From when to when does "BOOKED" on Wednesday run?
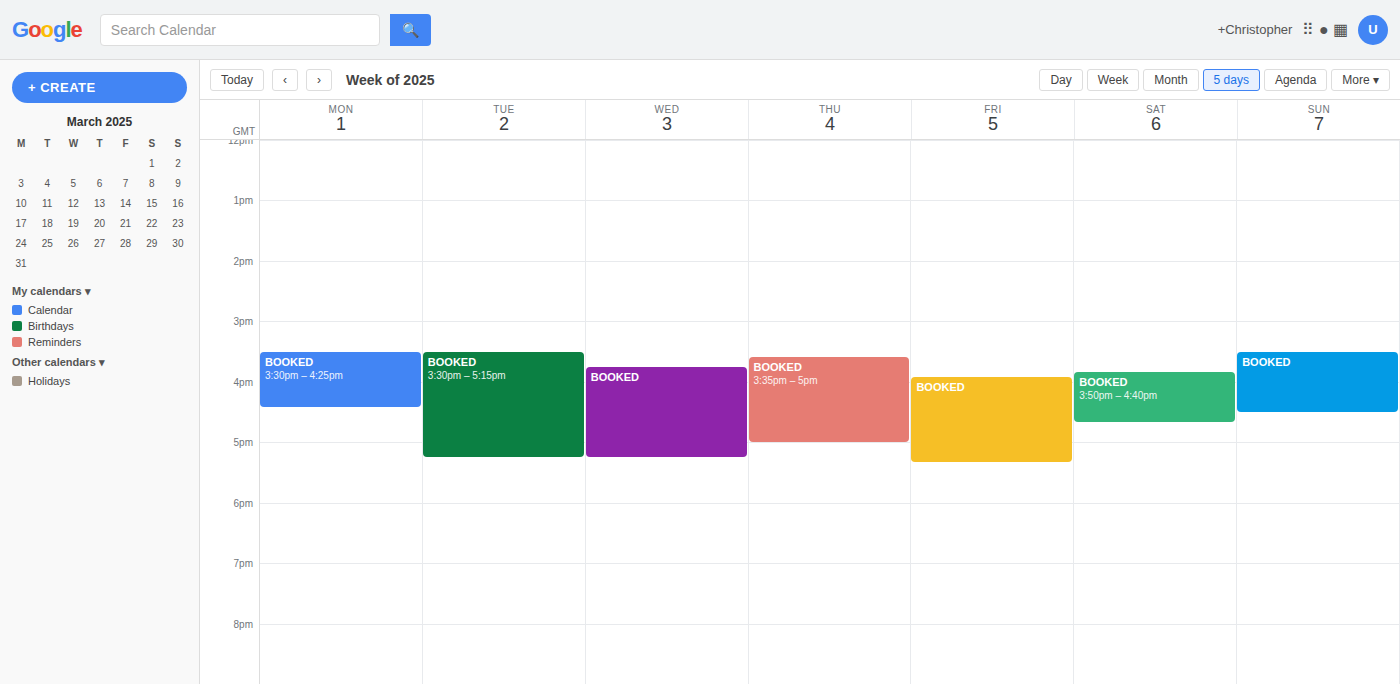
3:45 PM to 5:15 PM